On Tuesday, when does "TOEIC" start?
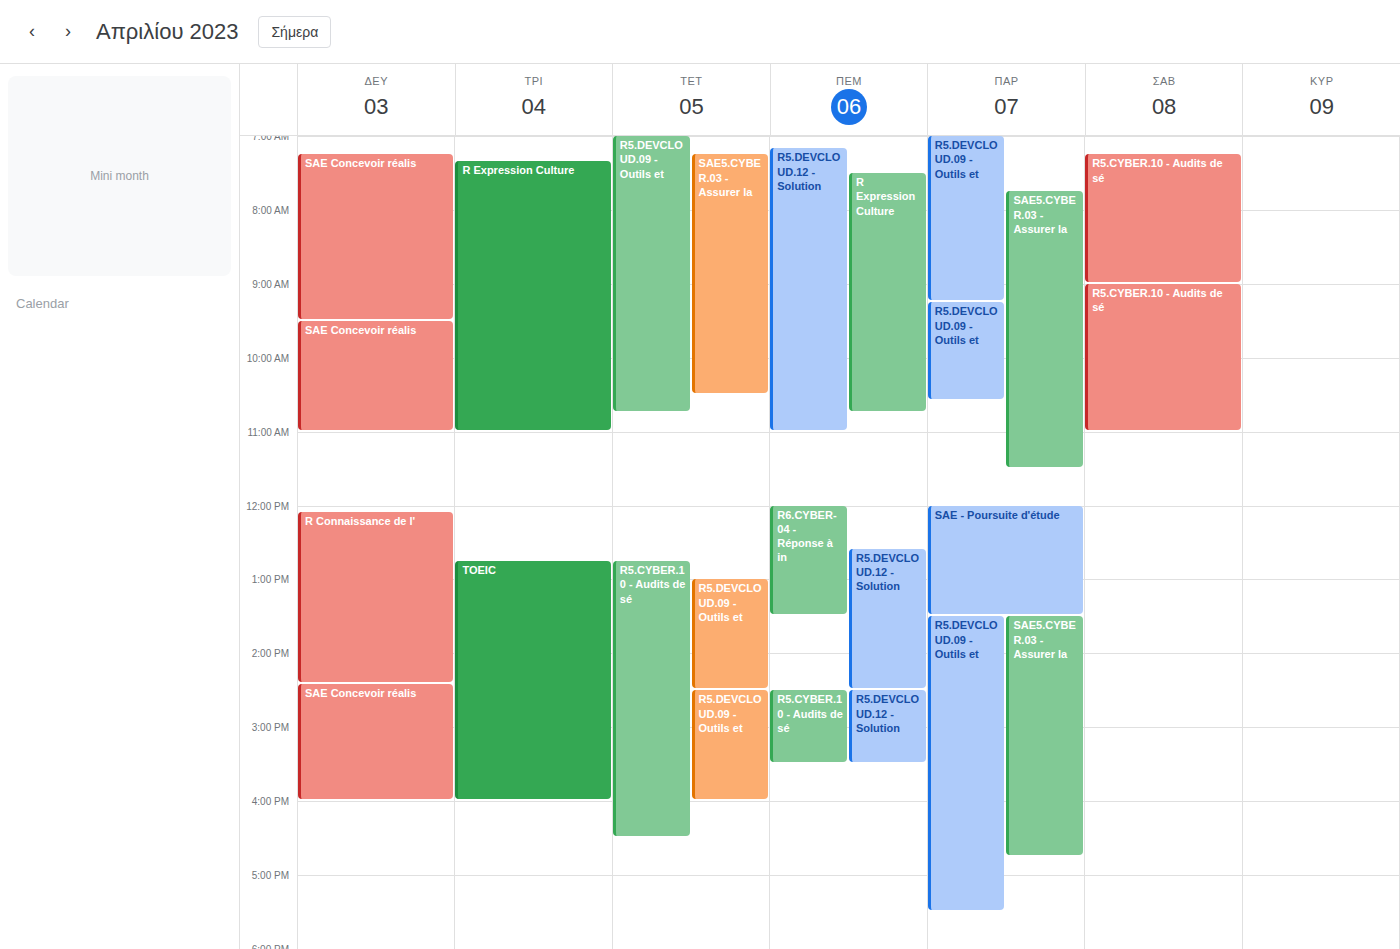
12:45 PM